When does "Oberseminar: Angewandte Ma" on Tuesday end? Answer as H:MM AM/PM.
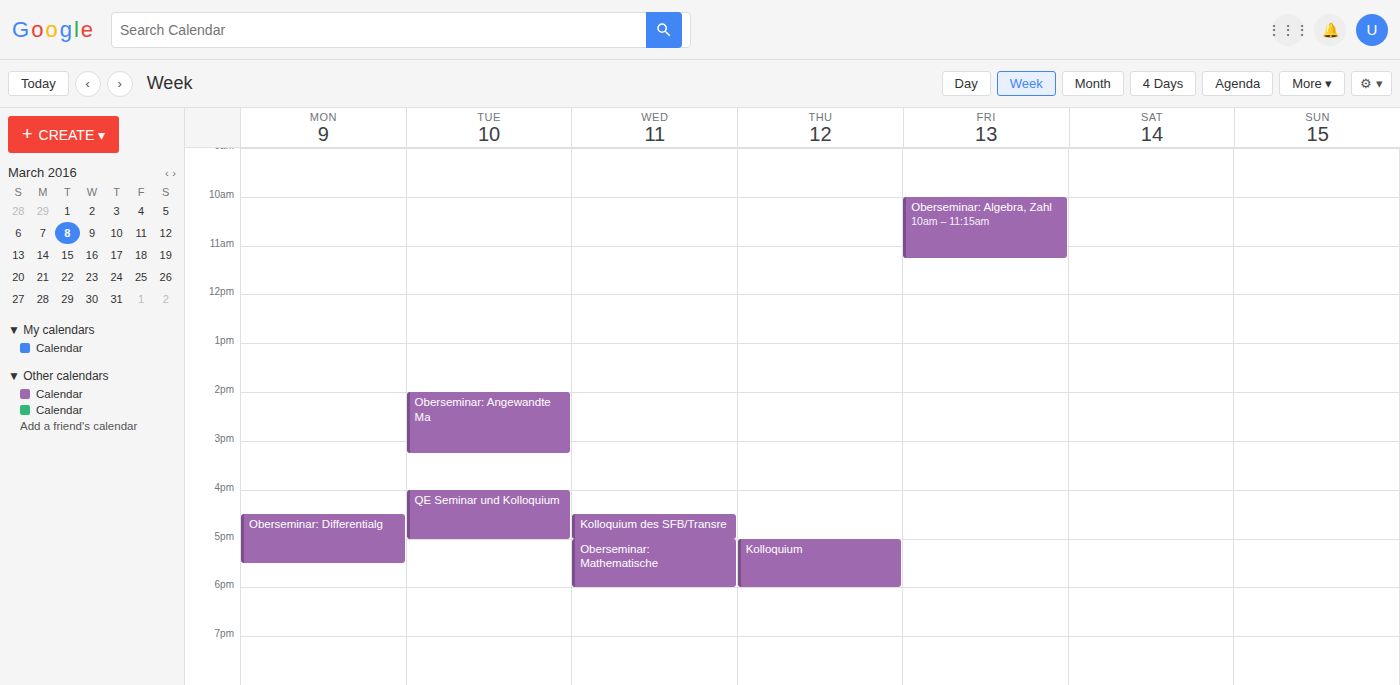
3:15 PM